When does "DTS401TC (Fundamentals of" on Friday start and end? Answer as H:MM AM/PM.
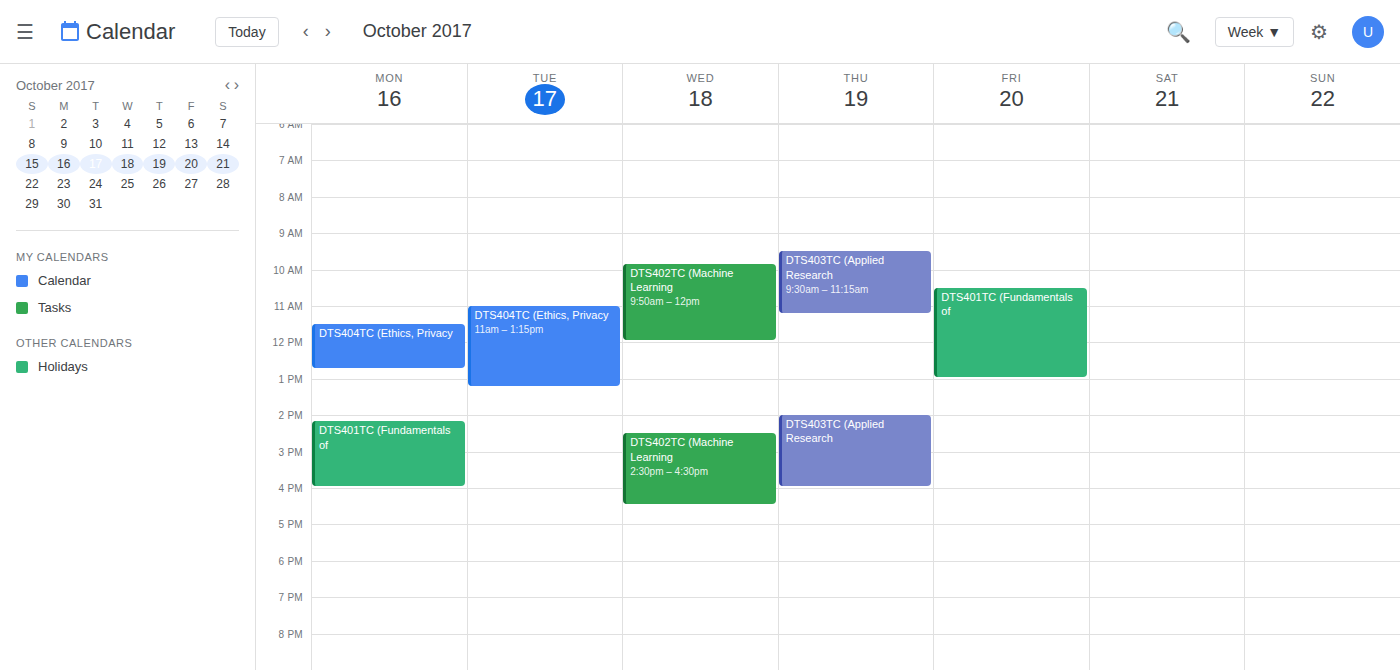
10:30 AM to 1:00 PM